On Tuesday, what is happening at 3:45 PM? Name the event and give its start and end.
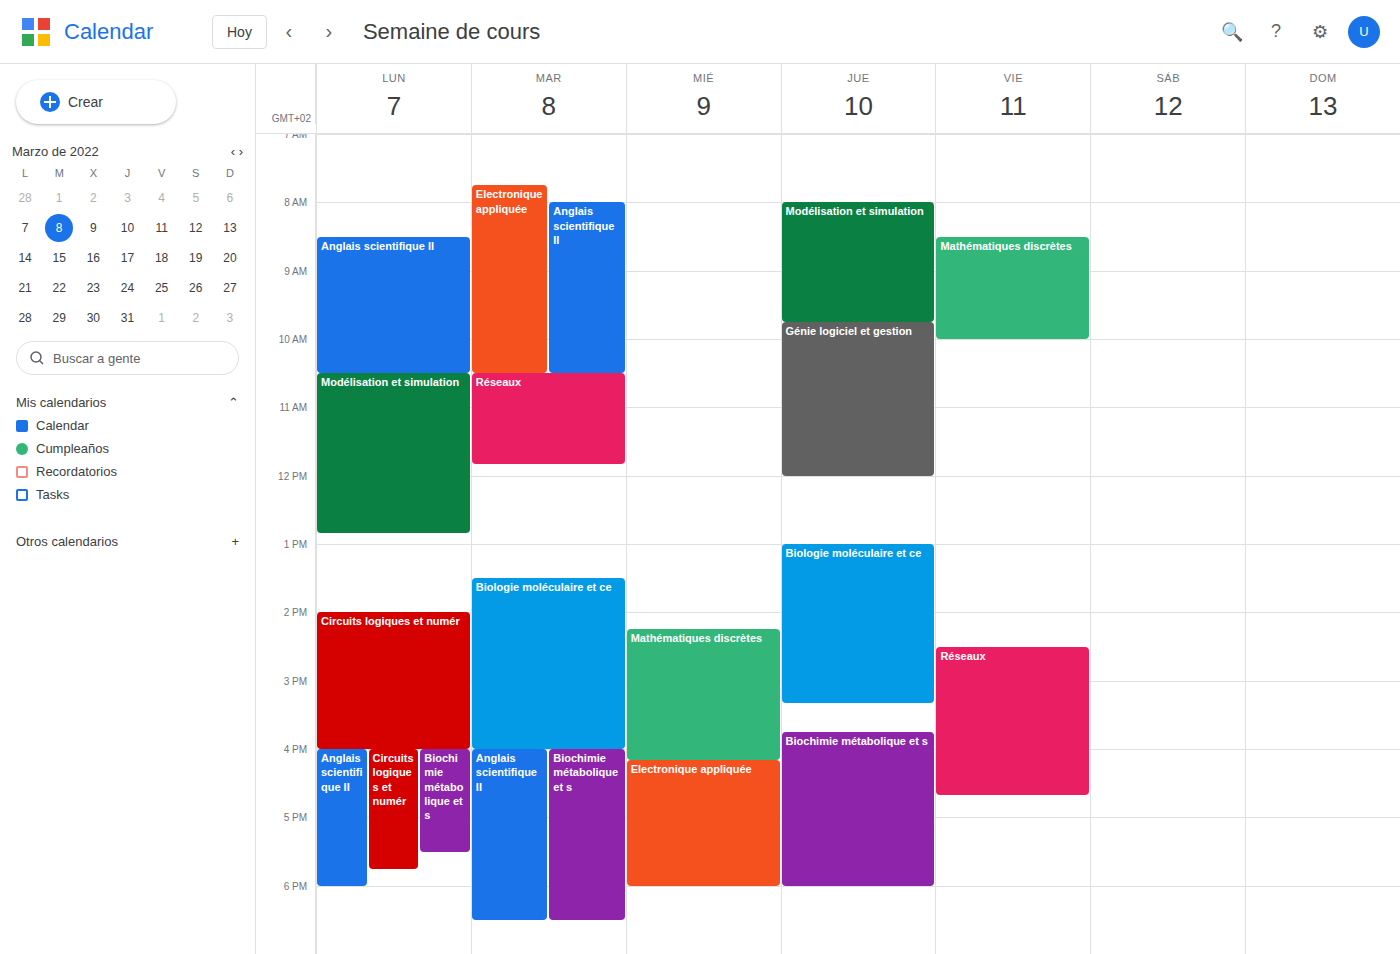
"Biologie moléculaire et ce", 1:30 PM to 4:00 PM